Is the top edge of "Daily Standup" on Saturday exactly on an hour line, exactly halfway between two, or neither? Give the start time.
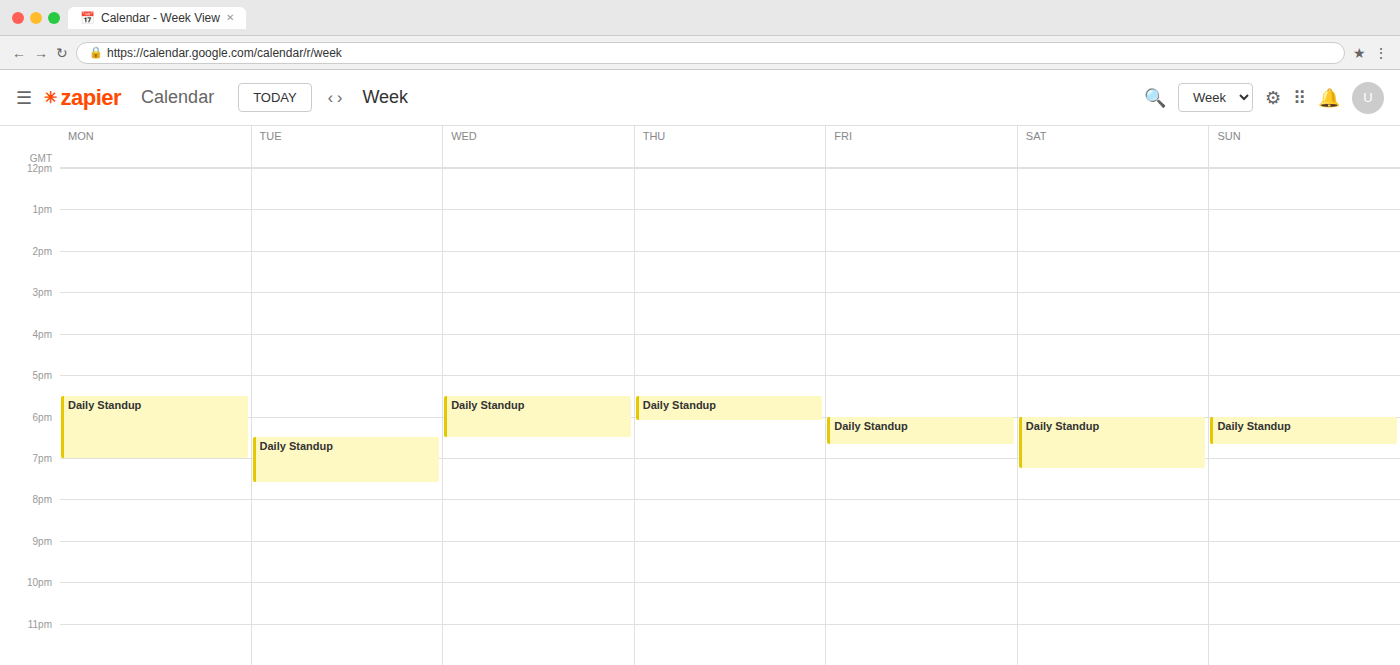
6:00 PM -- exactly on the 6 PM line.